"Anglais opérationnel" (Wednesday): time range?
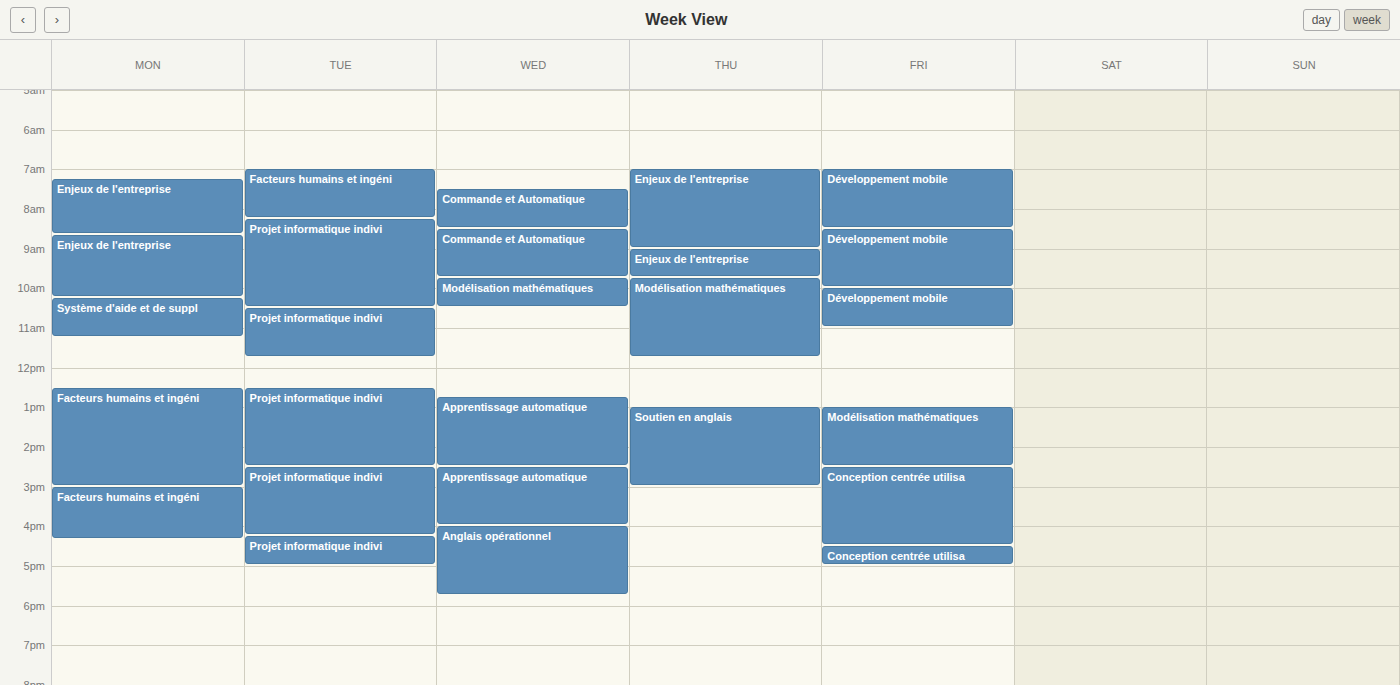
4:00 PM to 5:45 PM